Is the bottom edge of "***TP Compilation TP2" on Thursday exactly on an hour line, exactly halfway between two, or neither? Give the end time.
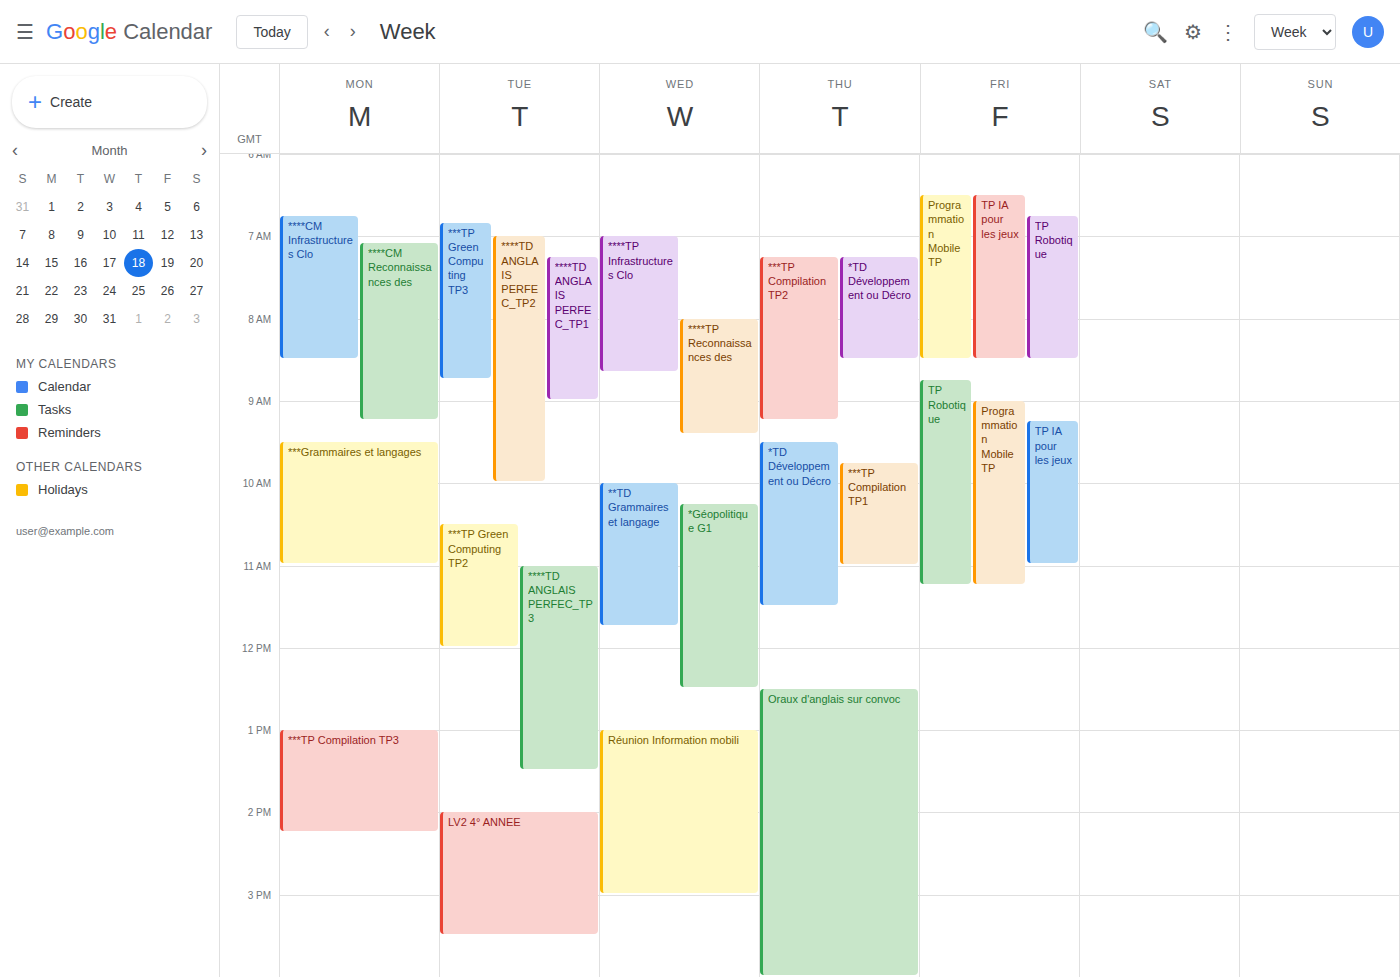
9:15 AM -- neither: a quarter of the way from the 9 AM line to the 10 AM line.